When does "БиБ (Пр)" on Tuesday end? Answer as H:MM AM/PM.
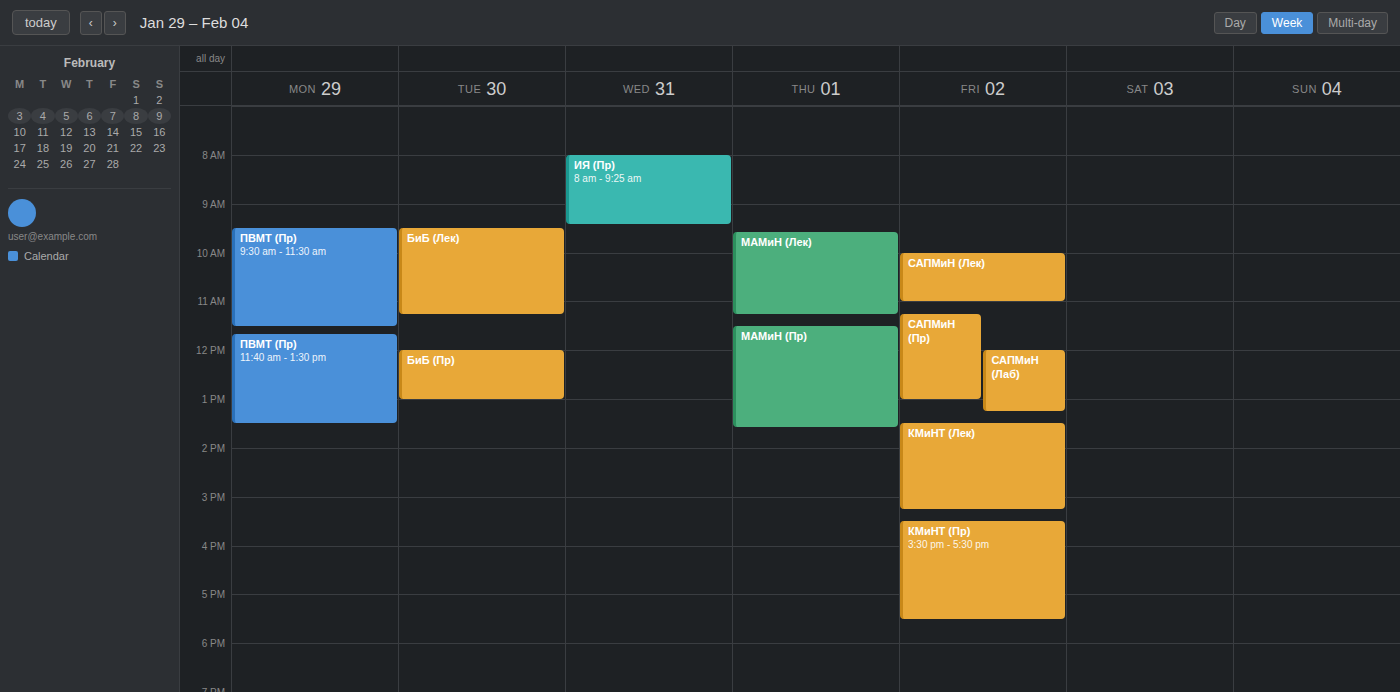
1:00 PM